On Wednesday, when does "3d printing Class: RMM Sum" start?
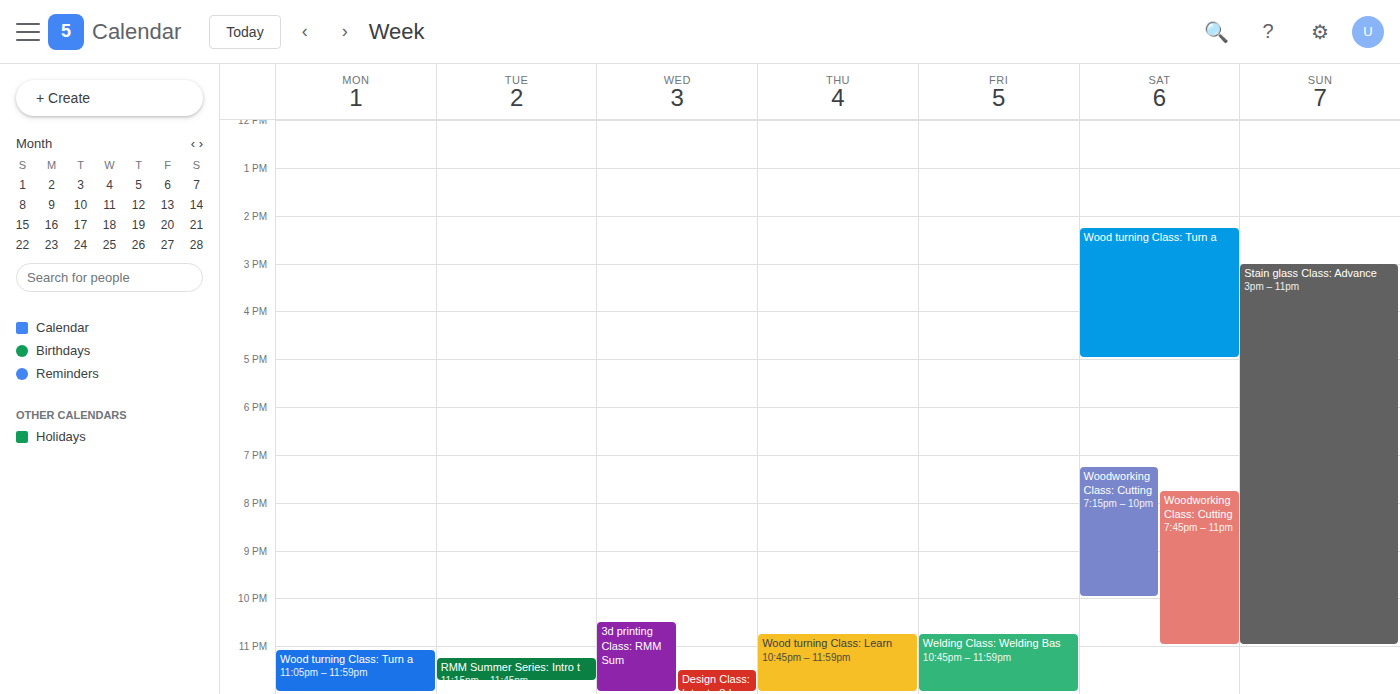
22:30